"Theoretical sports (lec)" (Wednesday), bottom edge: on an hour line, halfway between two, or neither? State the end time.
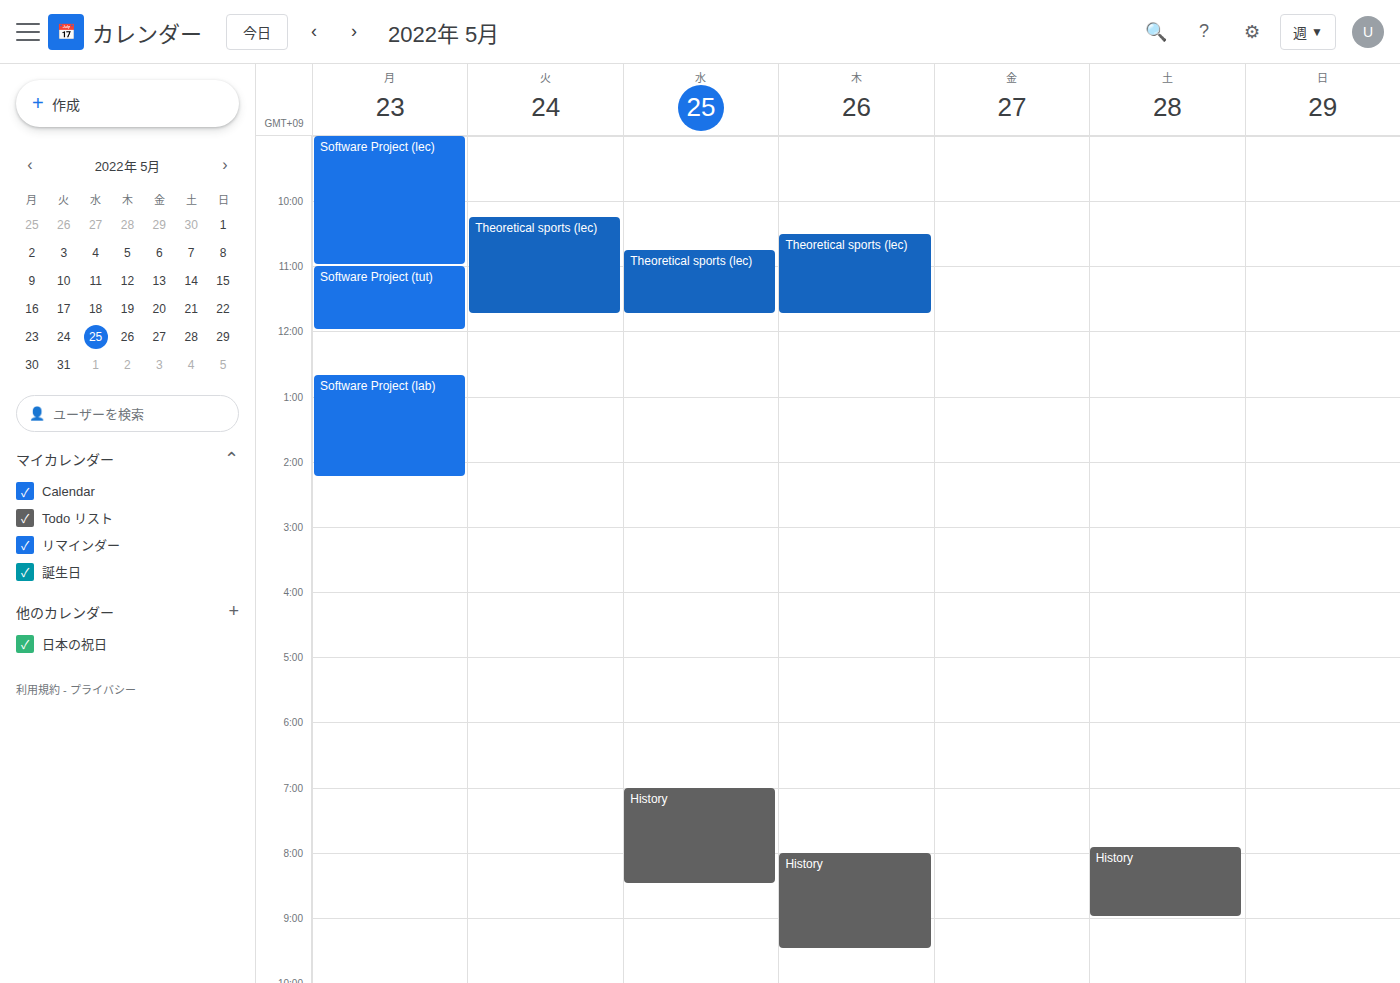
11:45 AM -- neither: three quarters of the way from the 11 AM line to the 12 PM line.